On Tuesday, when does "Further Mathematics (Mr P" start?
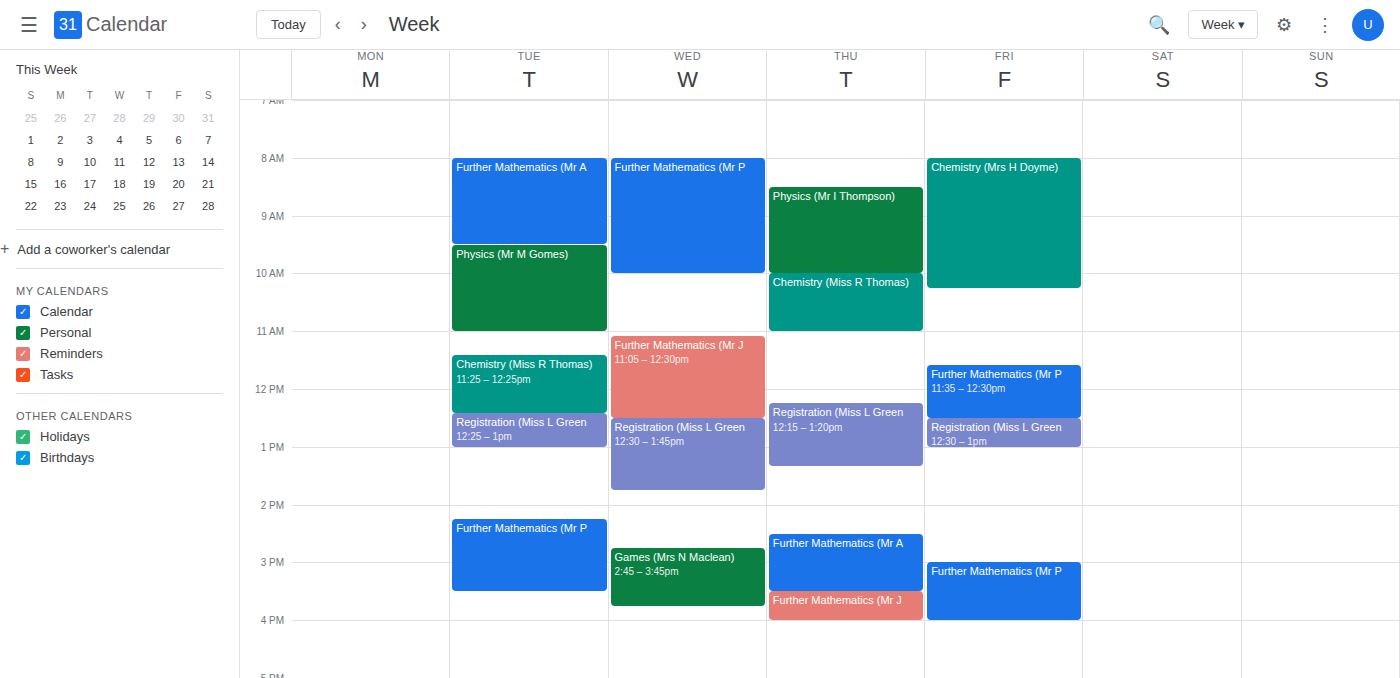
2:15 PM